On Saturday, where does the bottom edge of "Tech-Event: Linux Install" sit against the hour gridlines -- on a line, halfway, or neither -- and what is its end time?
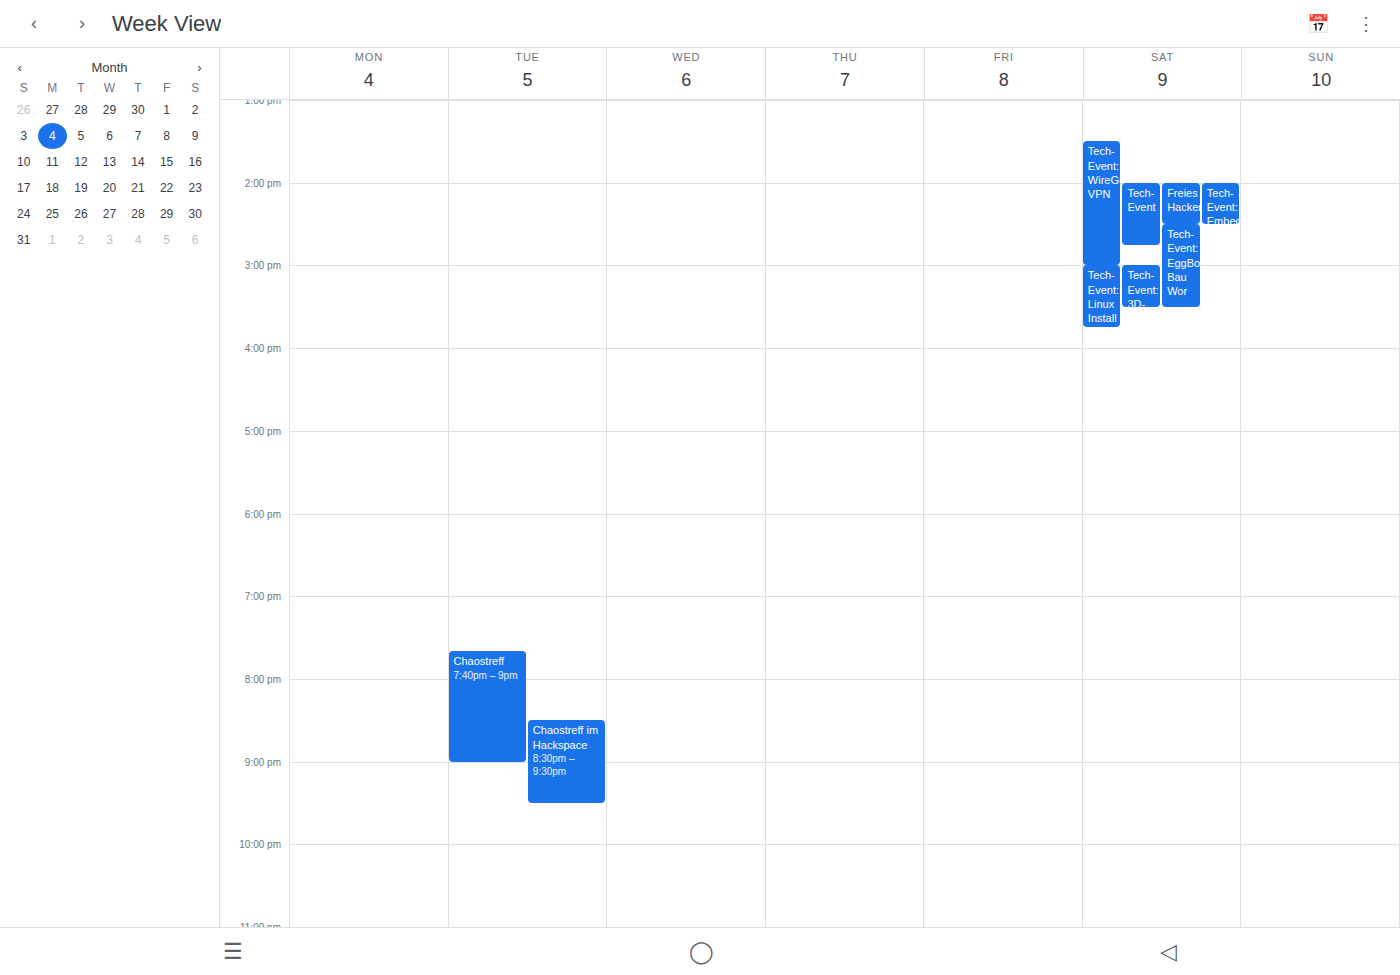
3:45 PM -- neither: three quarters of the way from the 3 PM line to the 4 PM line.